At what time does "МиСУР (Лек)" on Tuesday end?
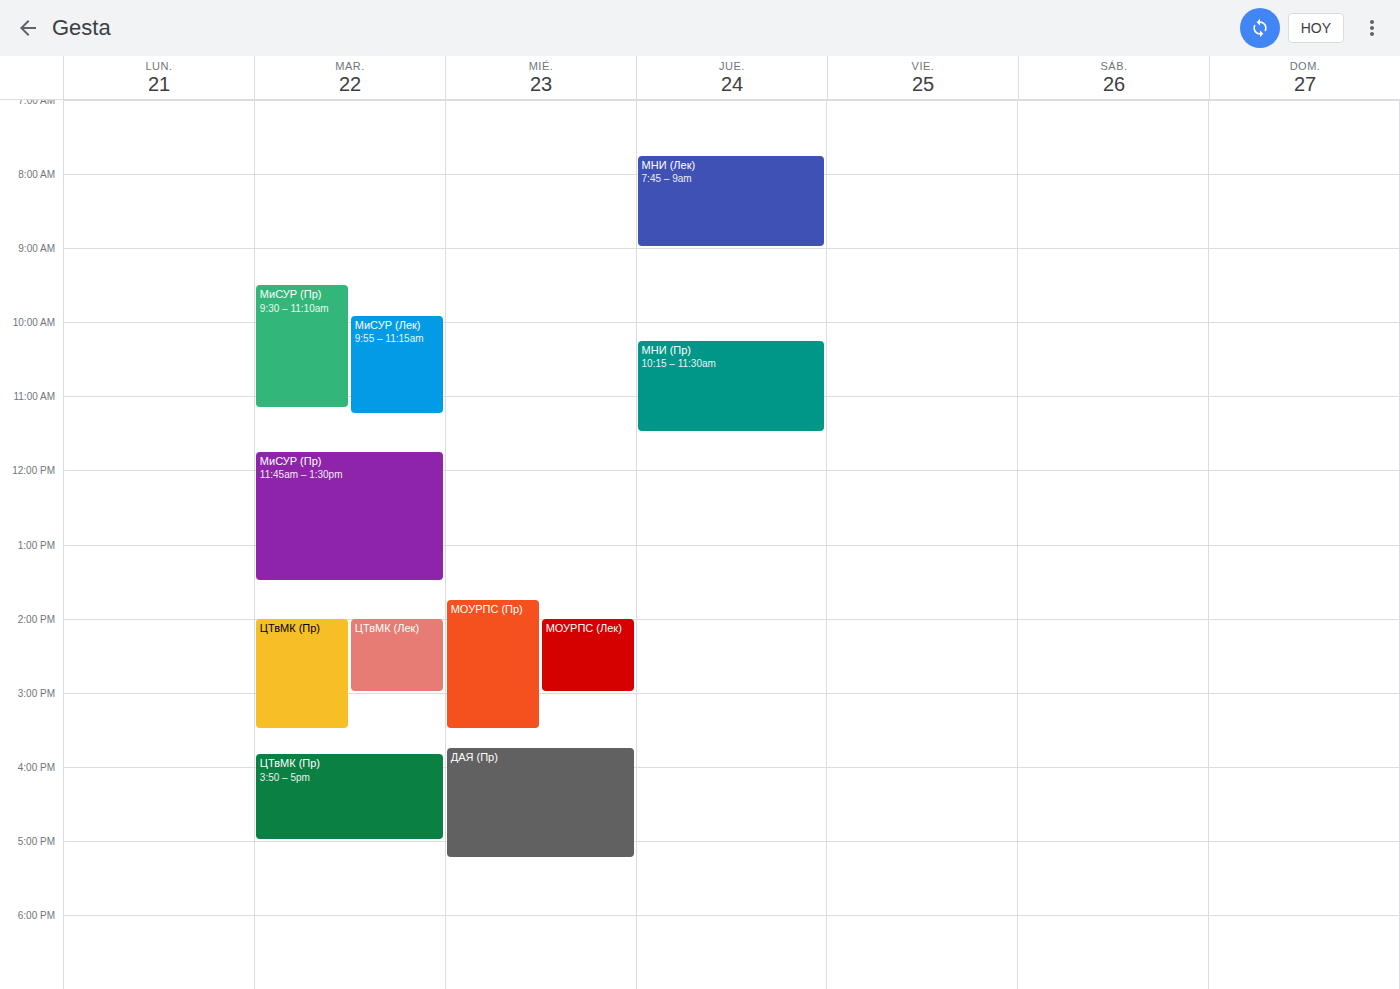
11:15